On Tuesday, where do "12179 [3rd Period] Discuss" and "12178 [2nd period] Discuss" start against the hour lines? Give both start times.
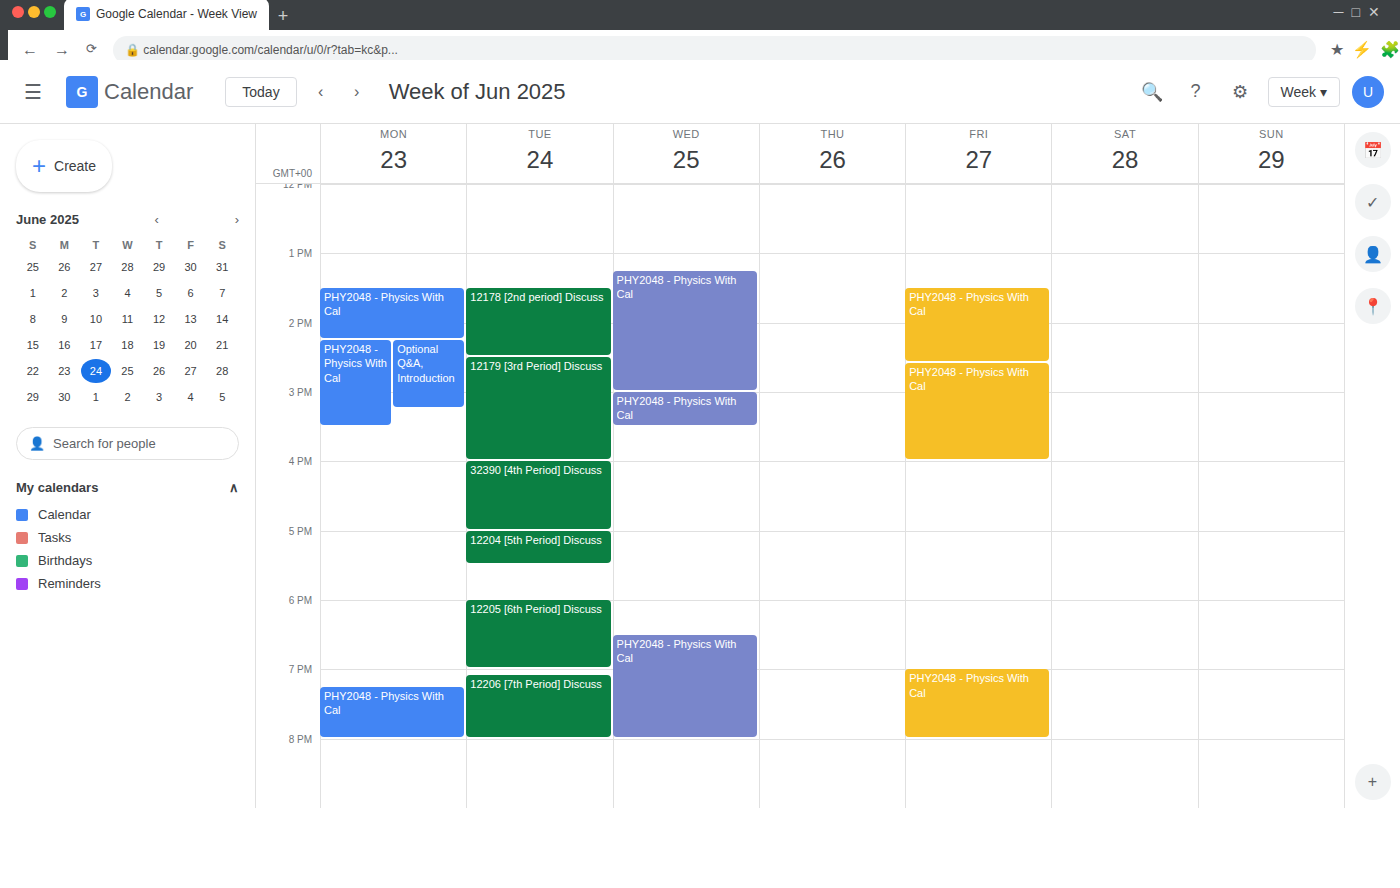
"12179 [3rd Period] Discuss": 2:30 PM, halfway between the 2 PM and 3 PM lines. "12178 [2nd period] Discuss": 1:30 PM, halfway between the 1 PM and 2 PM lines.